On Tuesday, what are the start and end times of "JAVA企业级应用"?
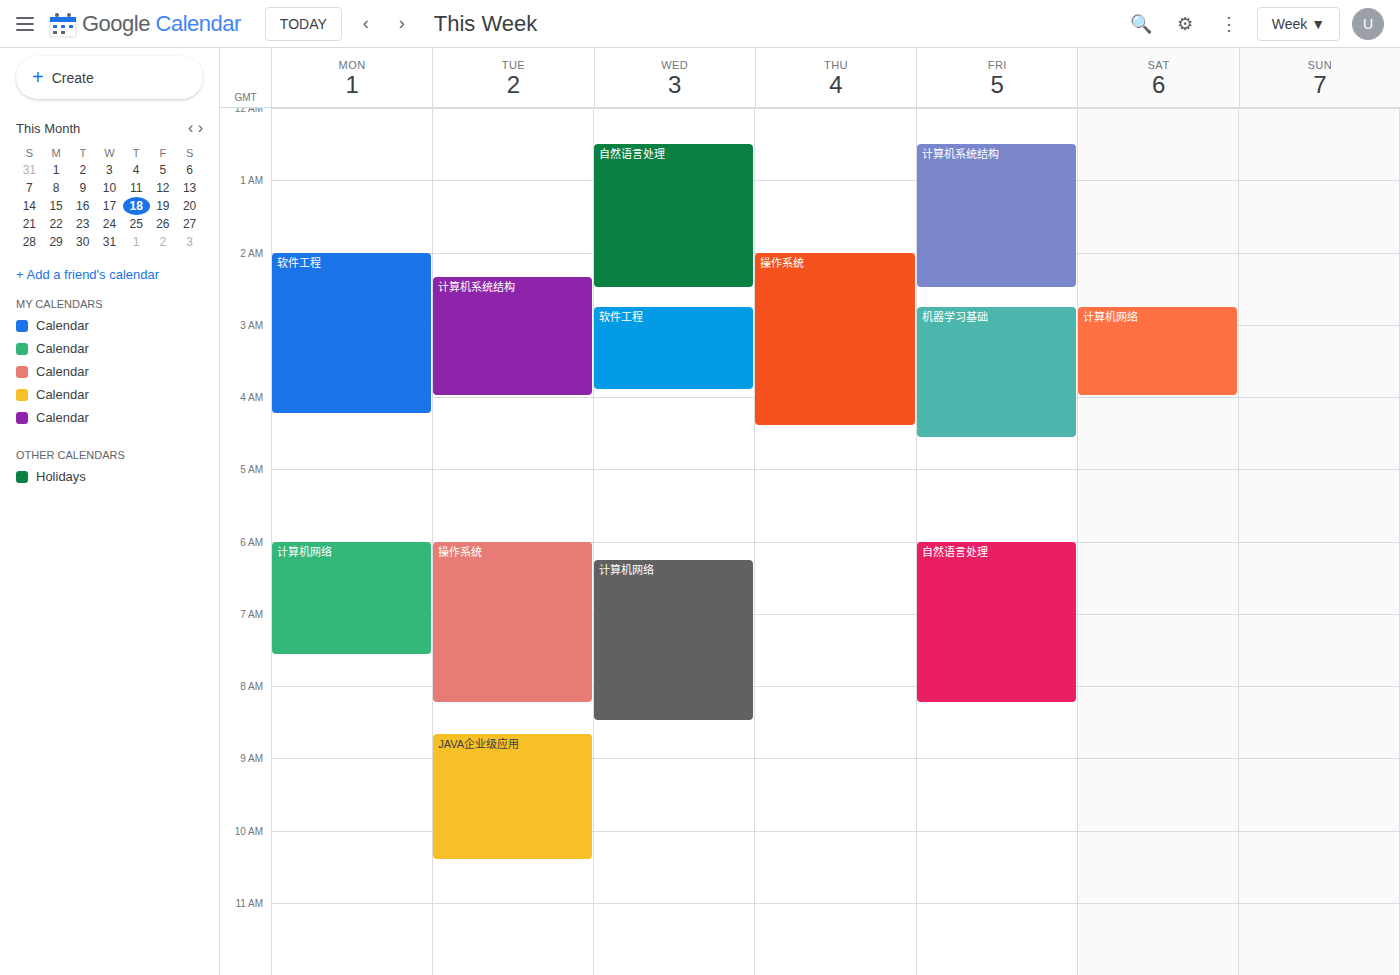
8:40 AM to 10:25 AM